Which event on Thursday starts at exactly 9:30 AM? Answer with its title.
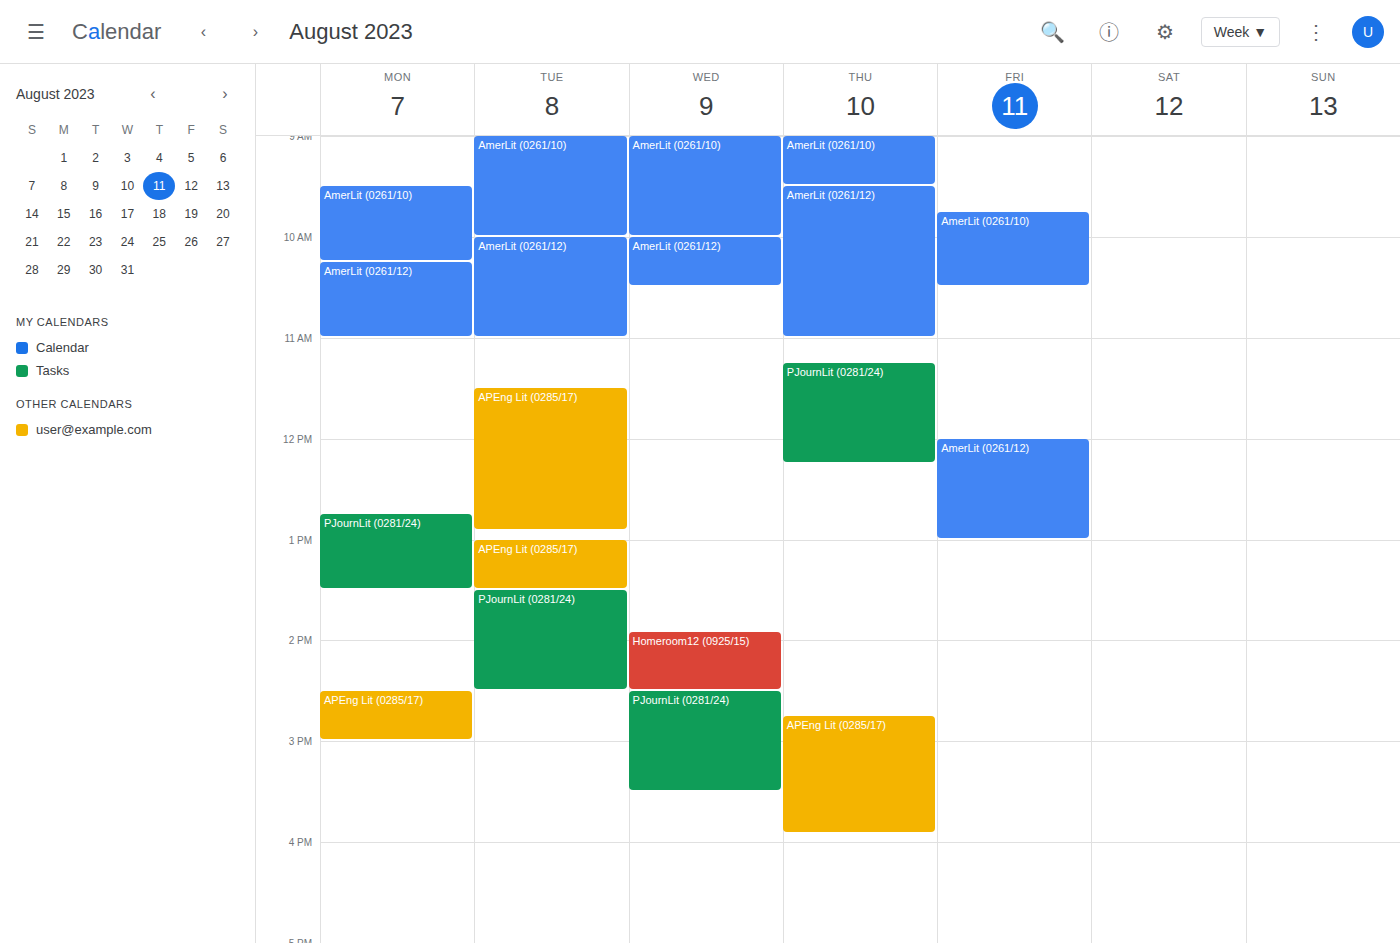
"AmerLit (0261/12)"